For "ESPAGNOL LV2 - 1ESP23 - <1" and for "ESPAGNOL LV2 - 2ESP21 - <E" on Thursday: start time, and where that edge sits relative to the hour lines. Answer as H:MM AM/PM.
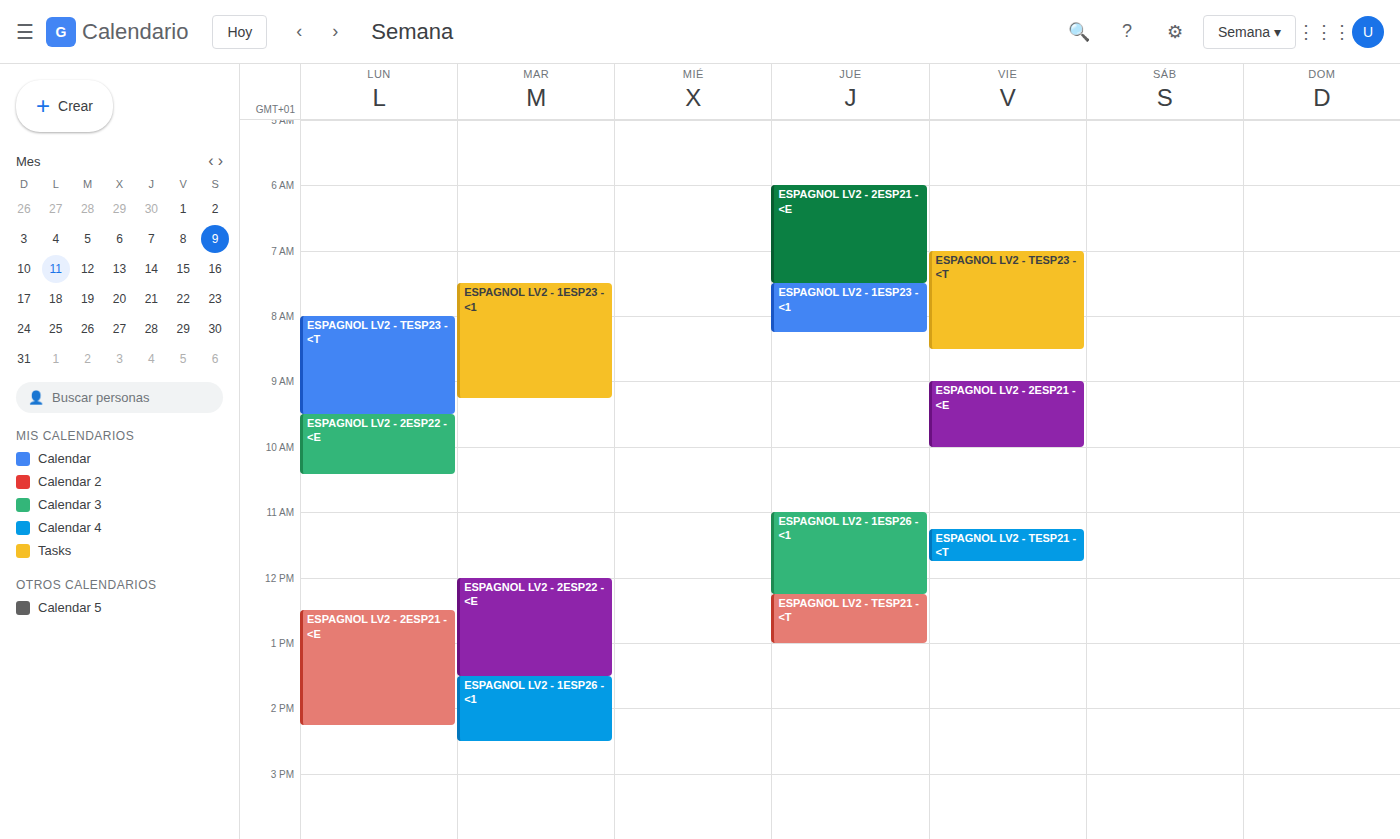
"ESPAGNOL LV2 - 1ESP23 - <1": 7:30 AM, halfway between the 7 AM and 8 AM lines. "ESPAGNOL LV2 - 2ESP21 - <E": 6:00 AM, exactly on the 6 AM line.